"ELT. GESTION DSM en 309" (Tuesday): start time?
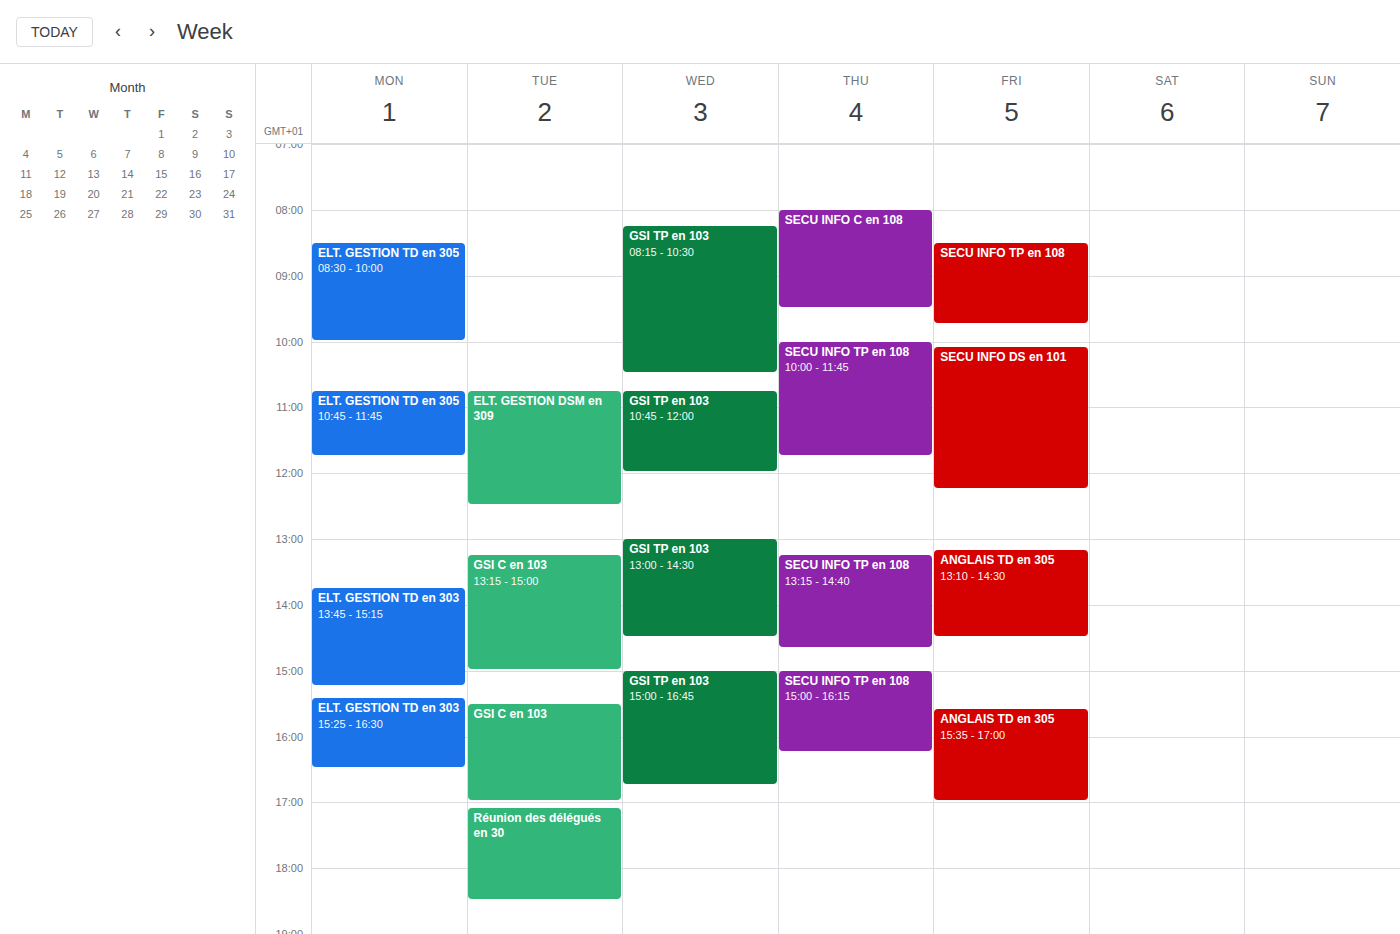
10:45